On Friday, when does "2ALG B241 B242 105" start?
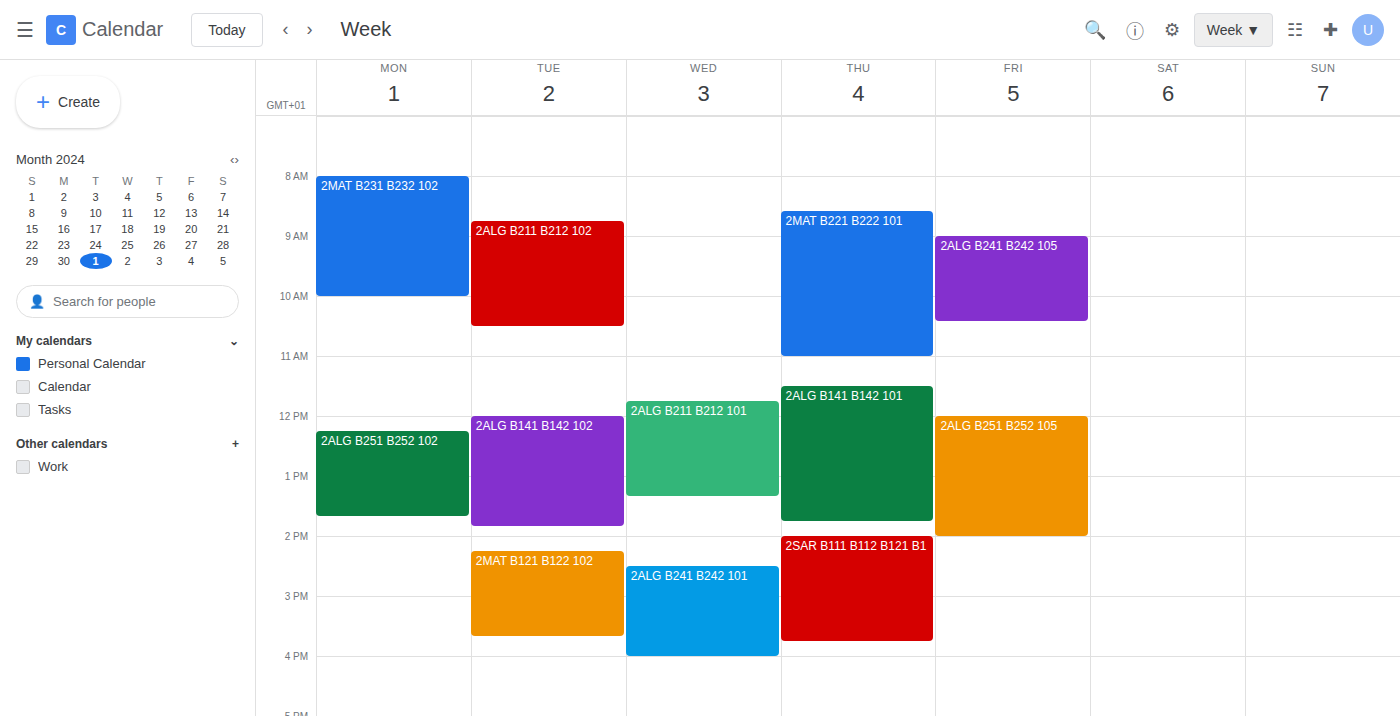
09:00